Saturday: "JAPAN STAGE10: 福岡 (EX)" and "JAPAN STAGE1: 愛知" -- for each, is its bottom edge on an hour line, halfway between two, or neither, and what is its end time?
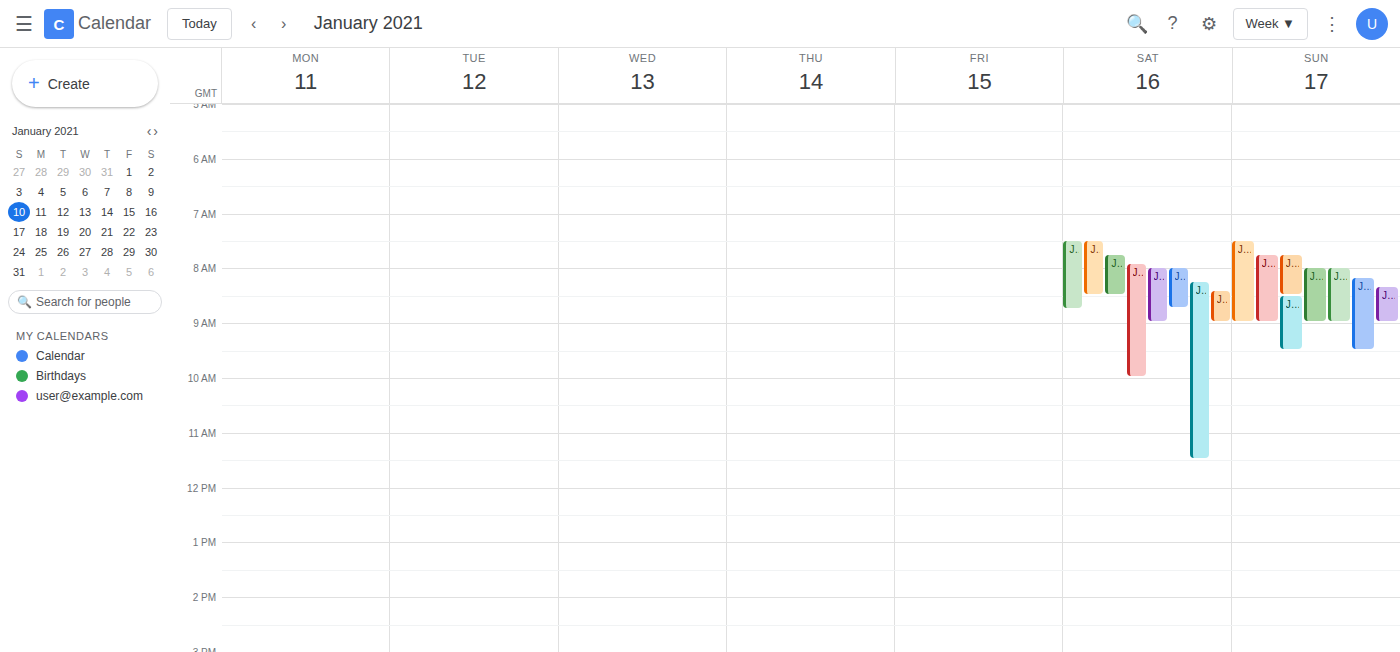
"JAPAN STAGE10: 福岡 (EX)": 8:30 AM, halfway between the 8 AM and 9 AM lines. "JAPAN STAGE1: 愛知": 11:30 AM, halfway between the 11 AM and 12 PM lines.